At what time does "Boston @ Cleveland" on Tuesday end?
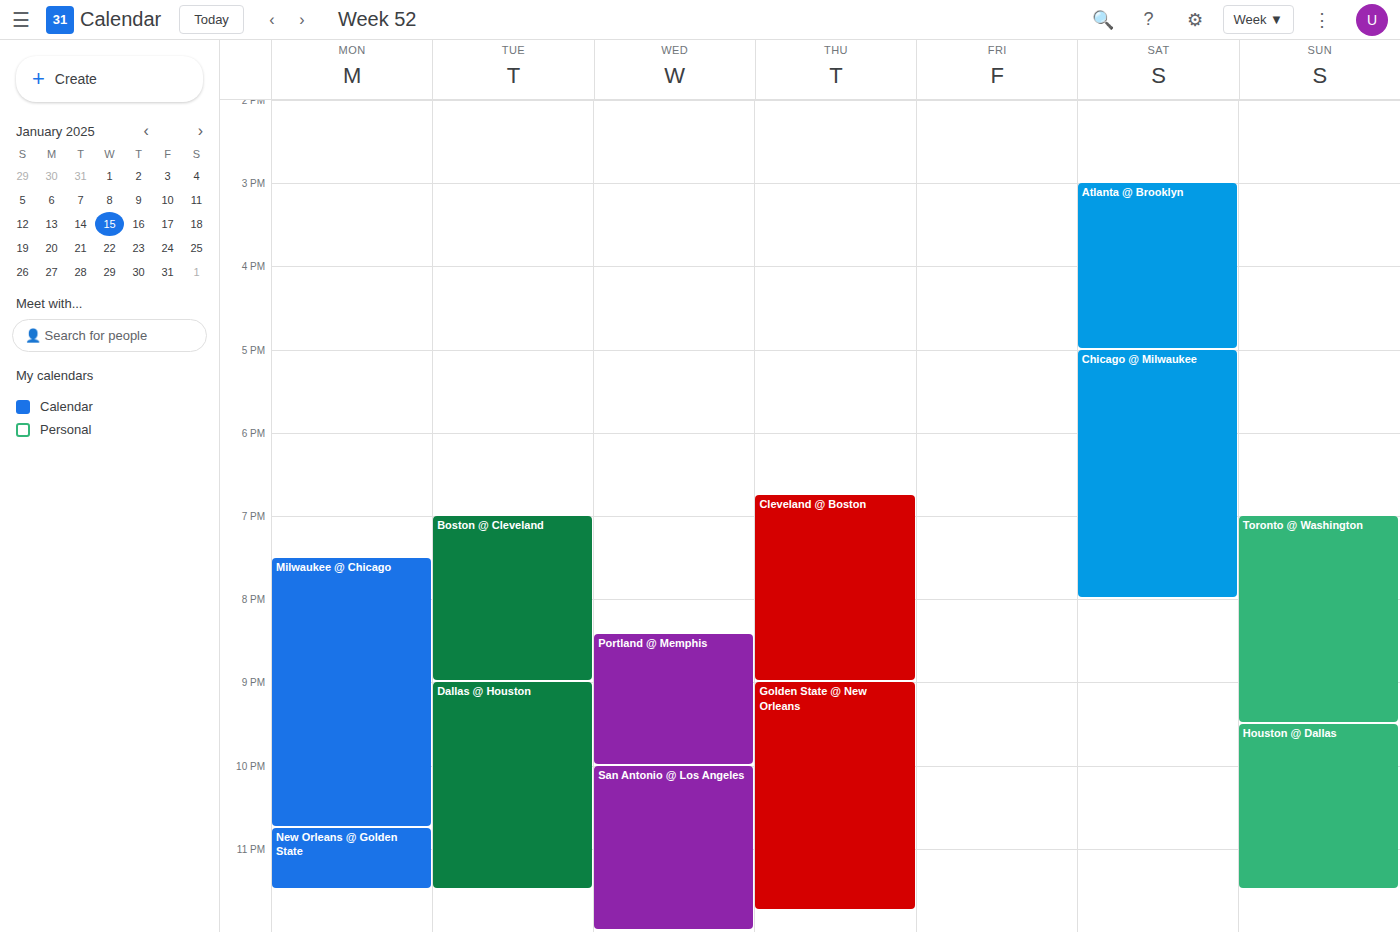
21:00